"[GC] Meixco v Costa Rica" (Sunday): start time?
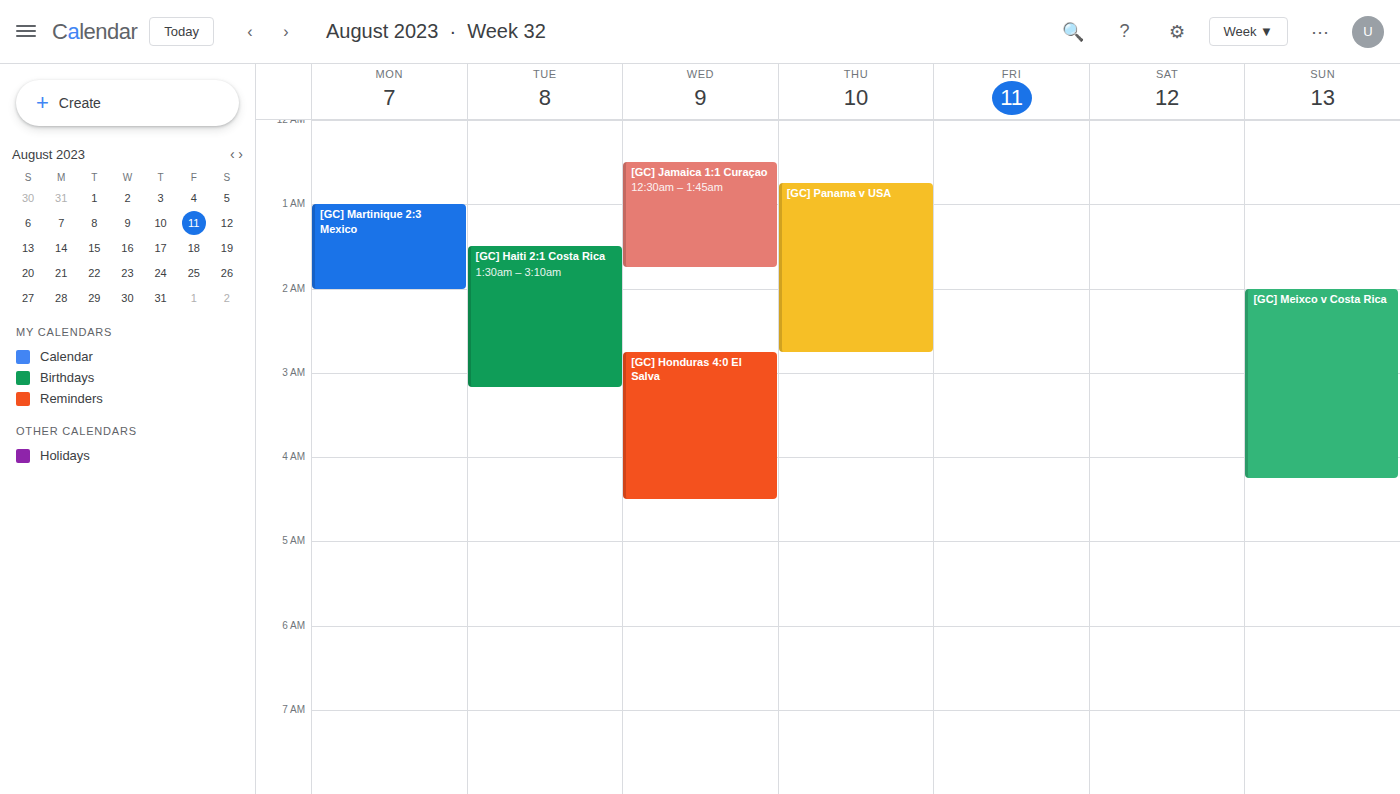
2:00 AM